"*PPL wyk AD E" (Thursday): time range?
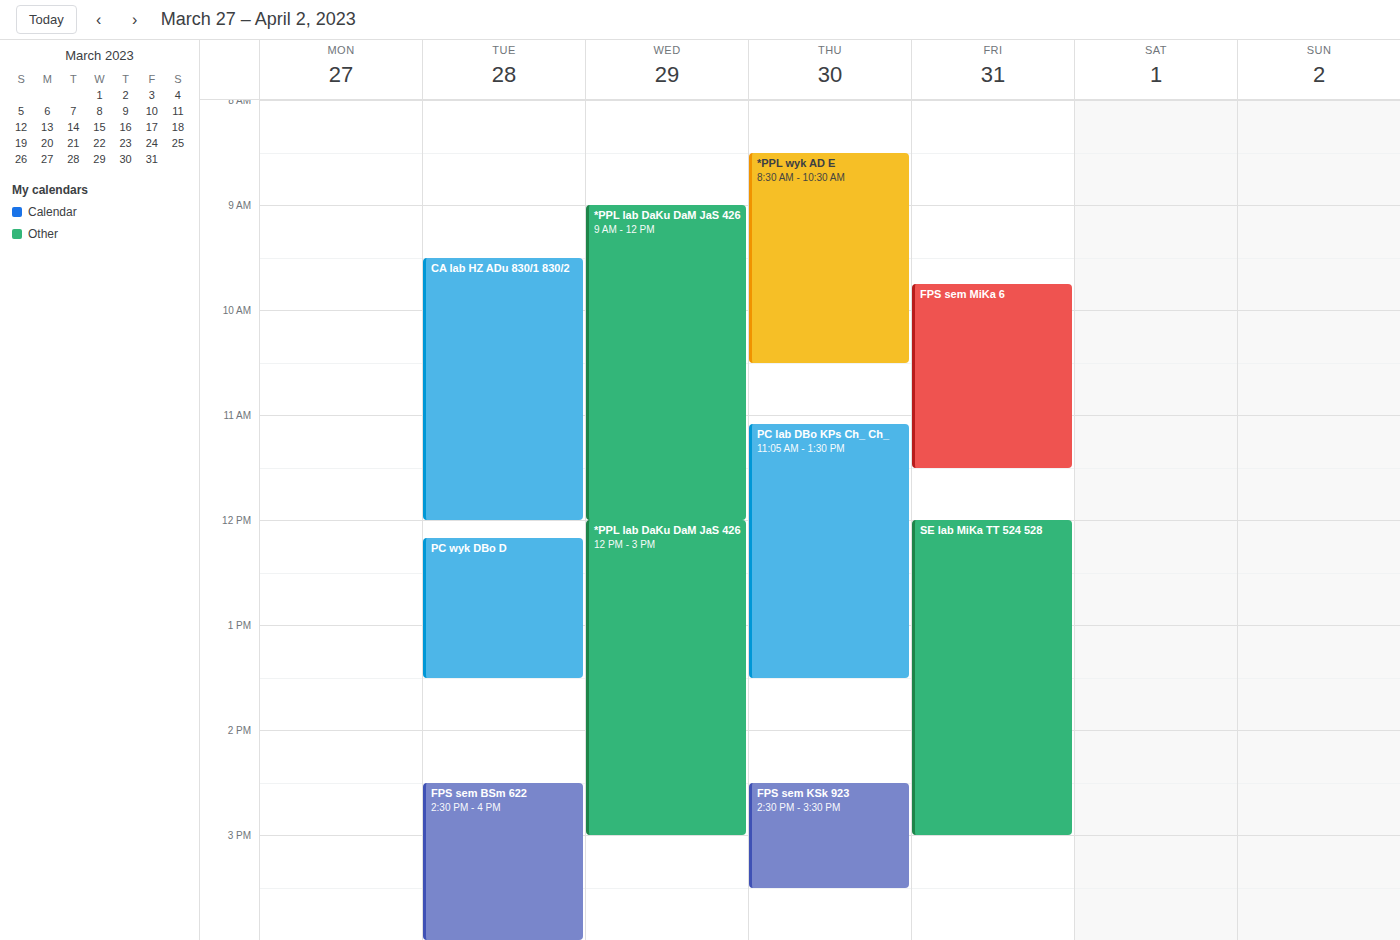
8:30 AM to 10:30 AM